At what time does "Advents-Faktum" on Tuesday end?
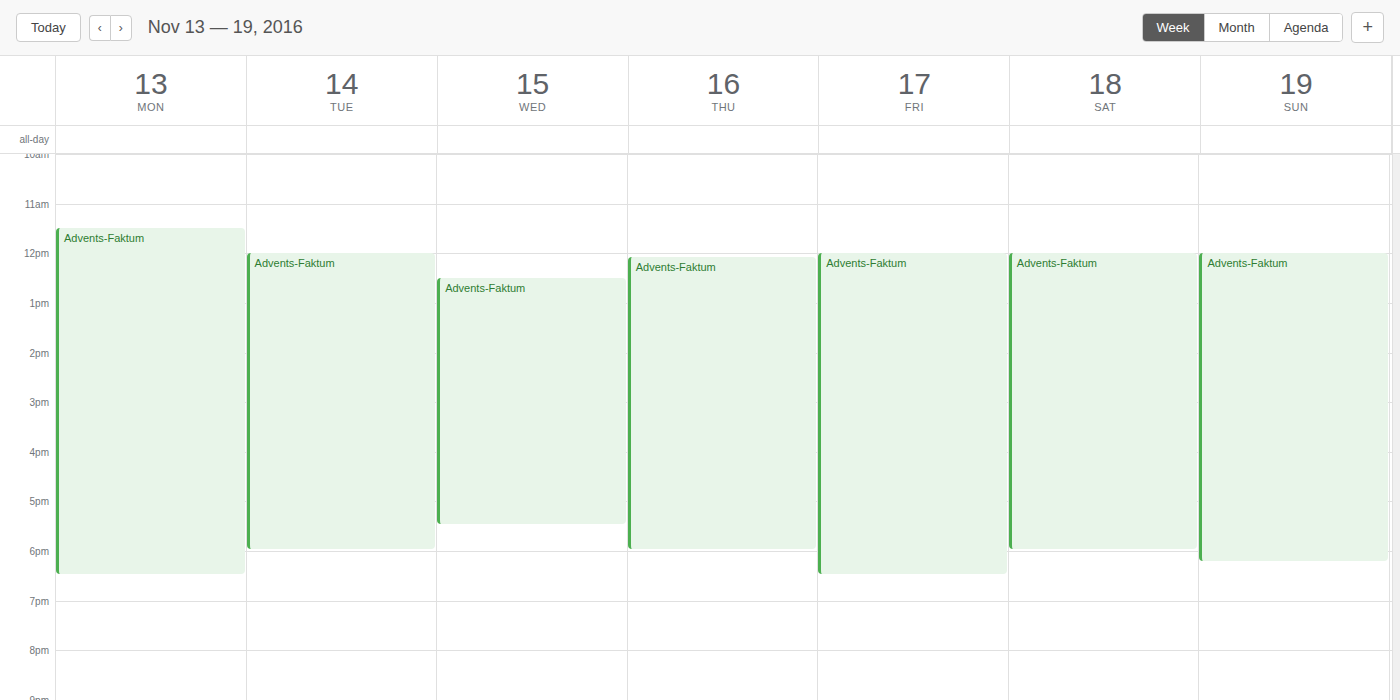
6:00 PM